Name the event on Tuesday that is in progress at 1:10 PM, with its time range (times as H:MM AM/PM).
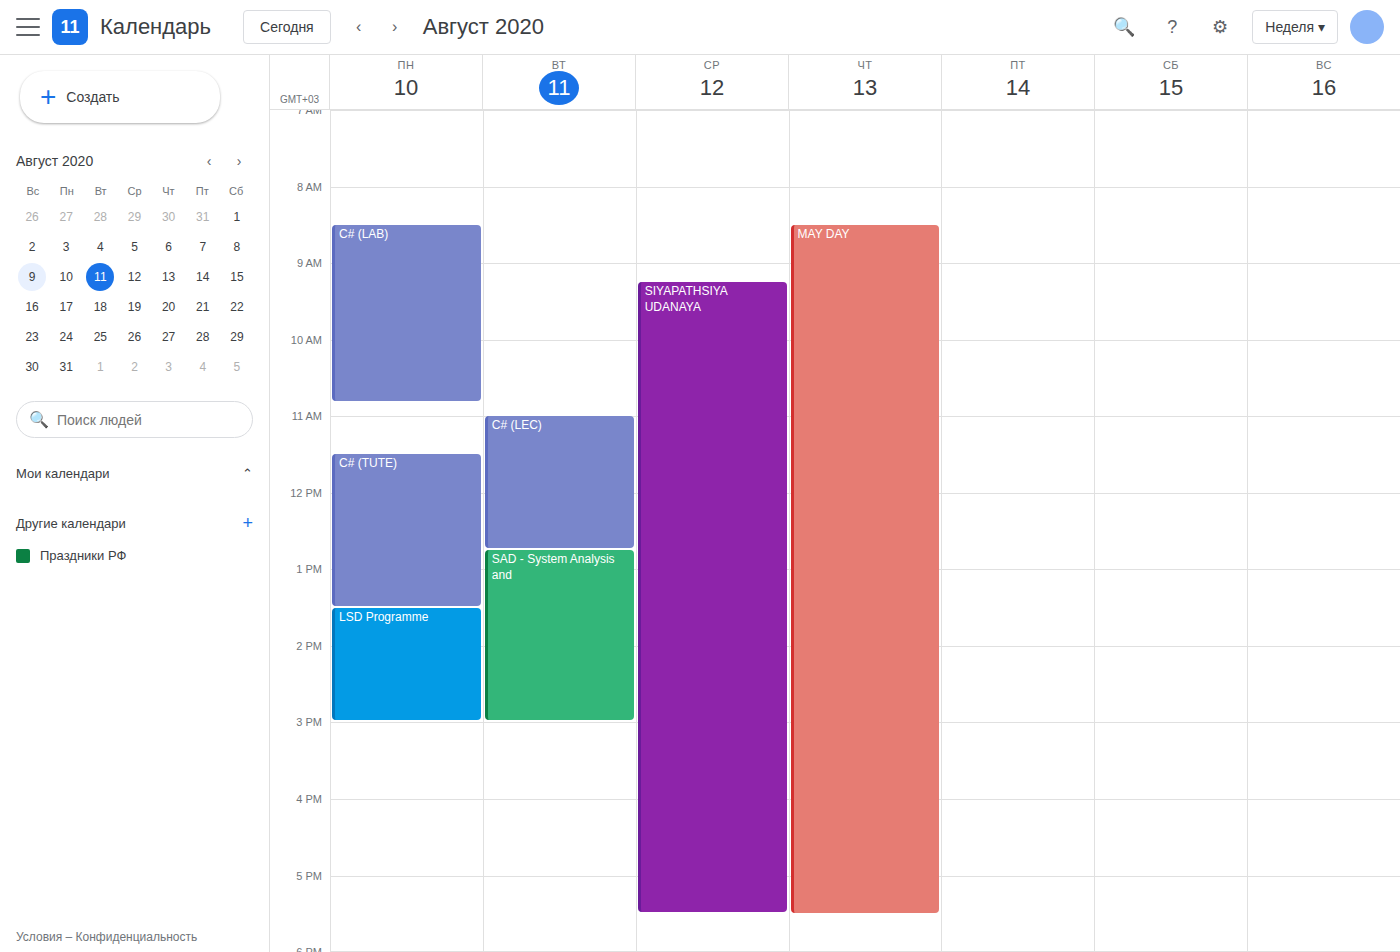
"SAD - System Analysis and", 12:45 PM to 3:00 PM